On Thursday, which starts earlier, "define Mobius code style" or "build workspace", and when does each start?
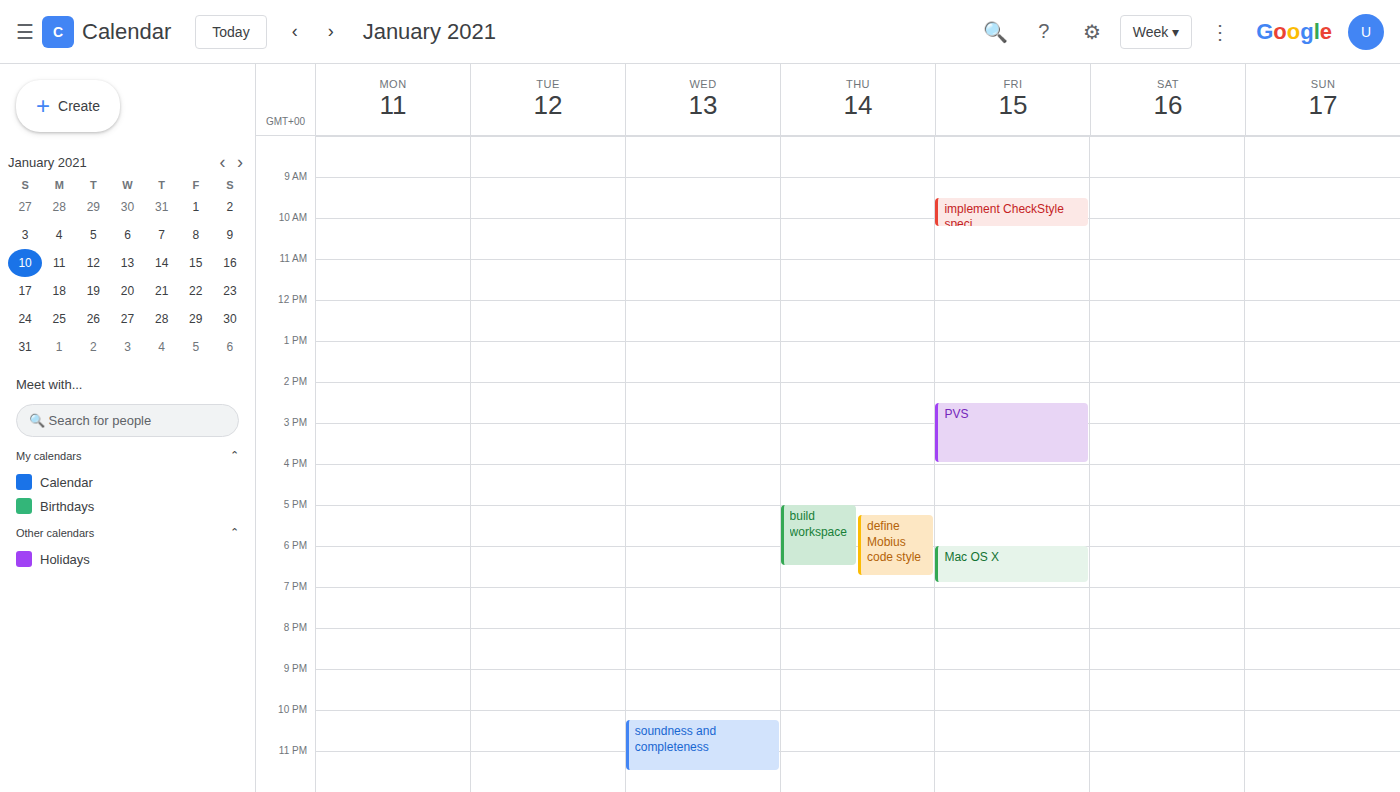
"build workspace" 5:00 PM; "define Mobius code style" 5:15 PM.